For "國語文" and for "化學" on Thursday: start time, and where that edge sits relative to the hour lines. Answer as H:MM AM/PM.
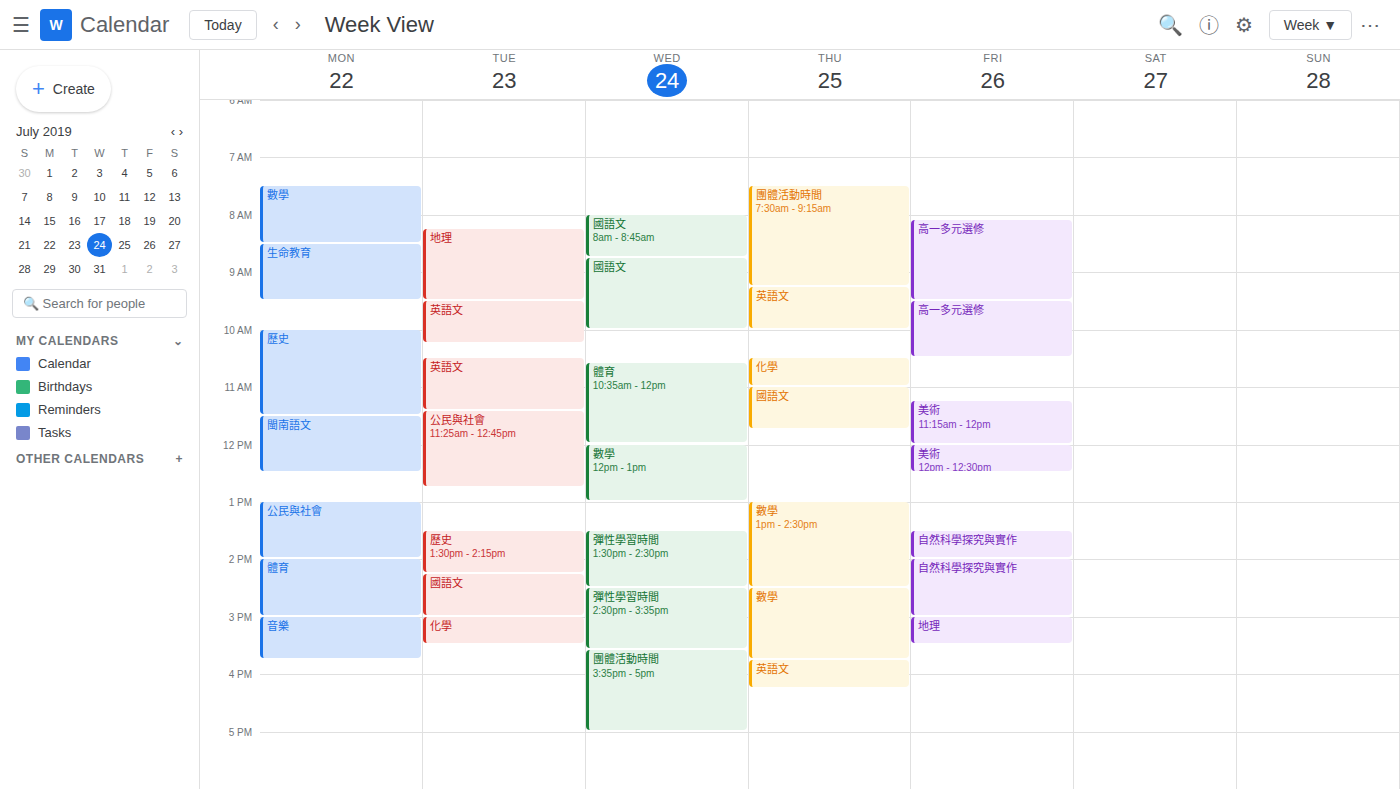
"國語文": 11:00 AM, exactly on the 11 AM line. "化學": 10:30 AM, halfway between the 10 AM and 11 AM lines.